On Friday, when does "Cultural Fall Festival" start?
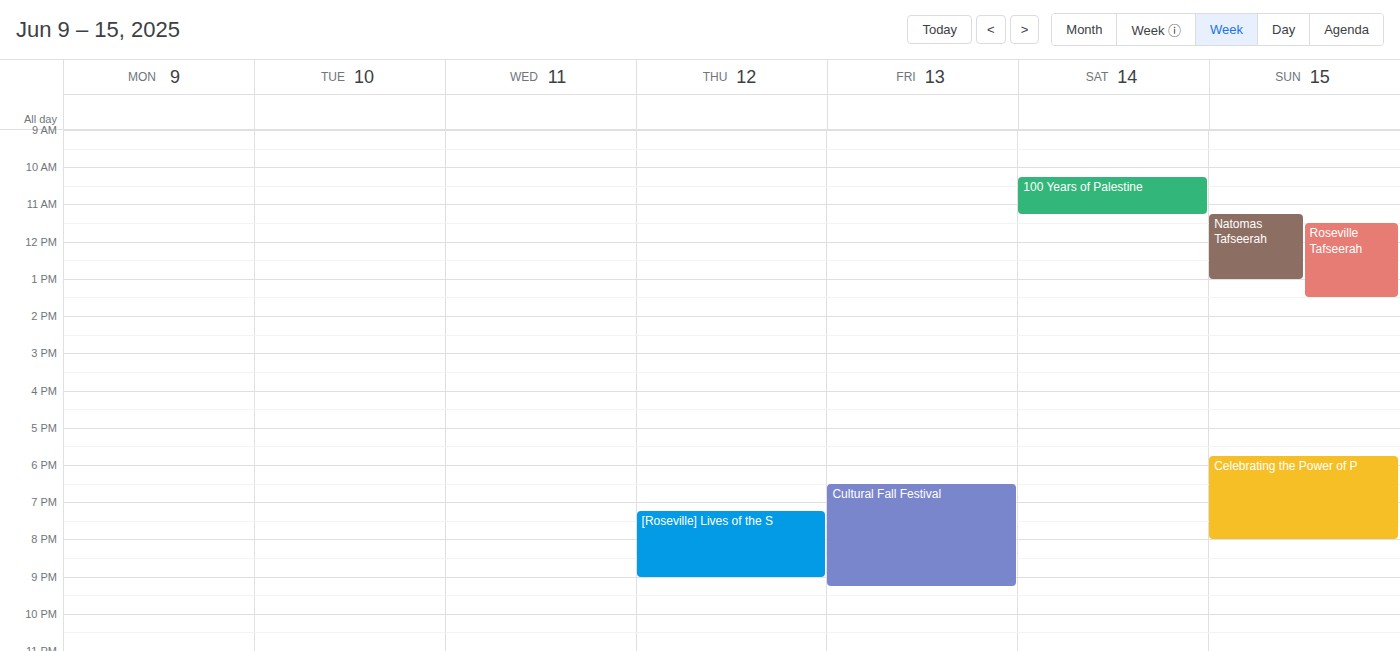
18:30